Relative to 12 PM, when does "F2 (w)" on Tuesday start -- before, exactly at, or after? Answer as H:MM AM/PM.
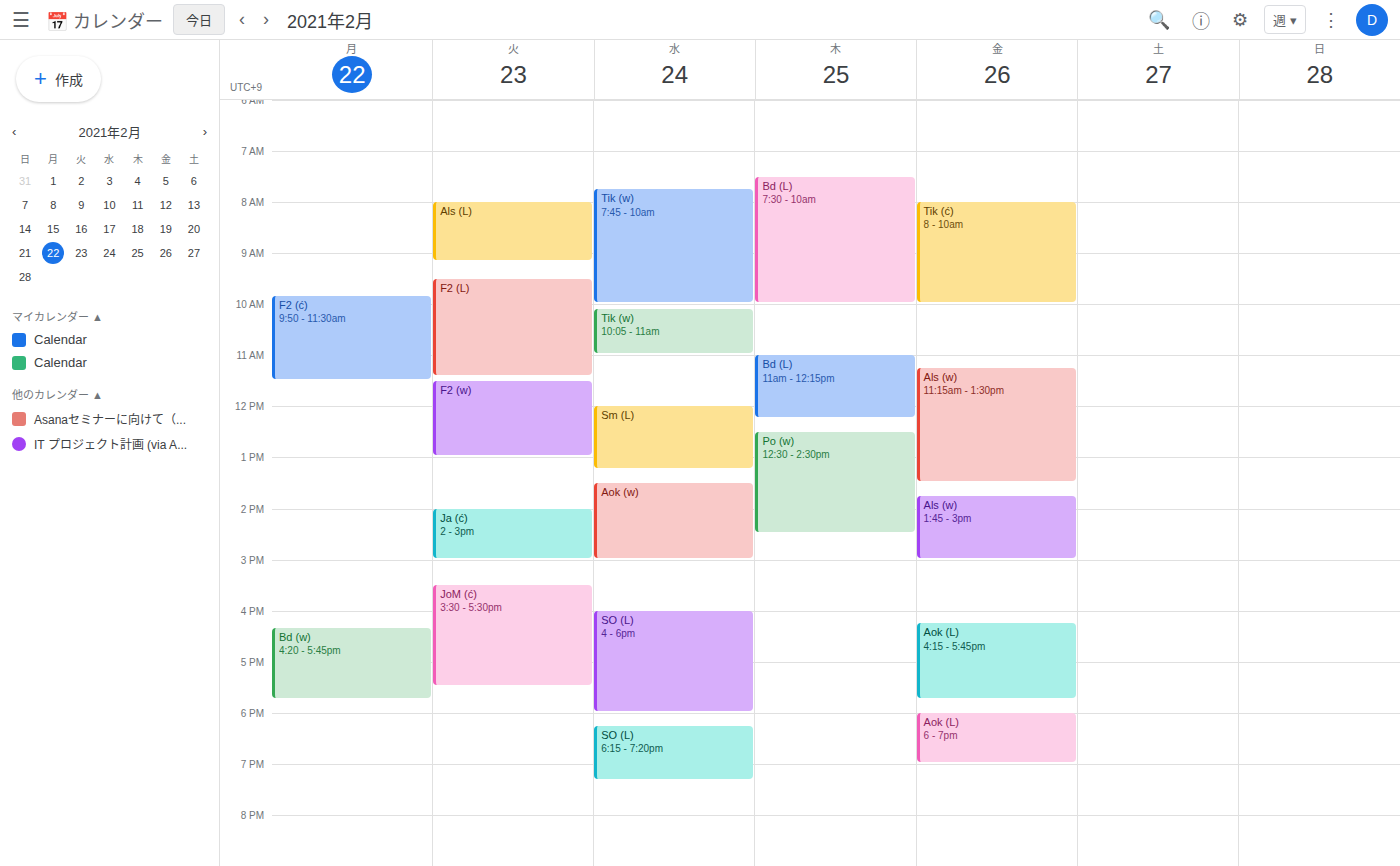
11:30 AM -- before 12 PM, 30 minutes above the 12 PM line.